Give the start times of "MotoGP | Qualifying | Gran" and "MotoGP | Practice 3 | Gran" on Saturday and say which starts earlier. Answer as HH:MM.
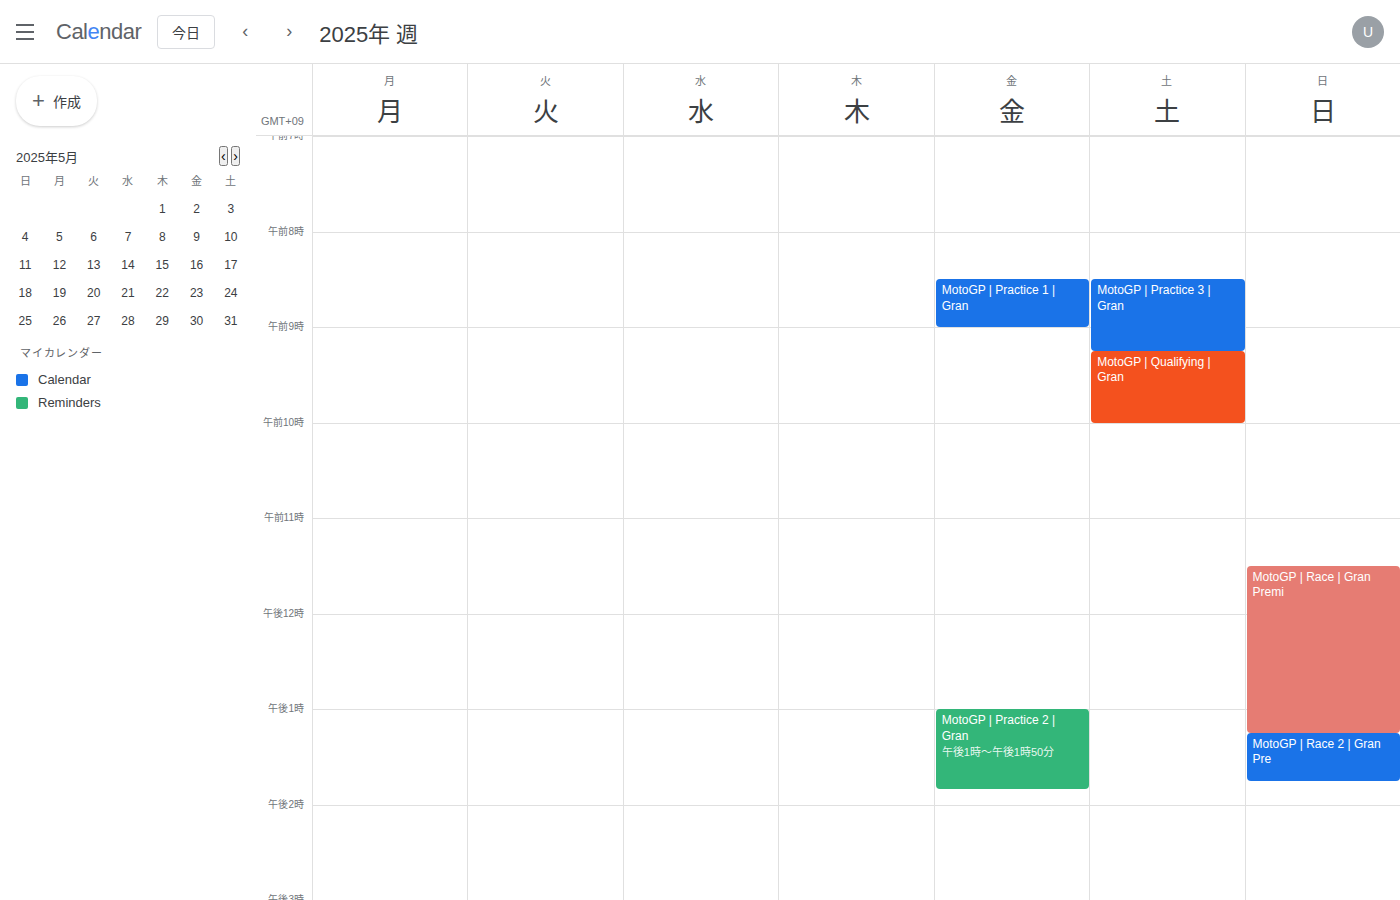
"MotoGP | Practice 3 | Gran" 08:30; "MotoGP | Qualifying | Gran" 09:15.